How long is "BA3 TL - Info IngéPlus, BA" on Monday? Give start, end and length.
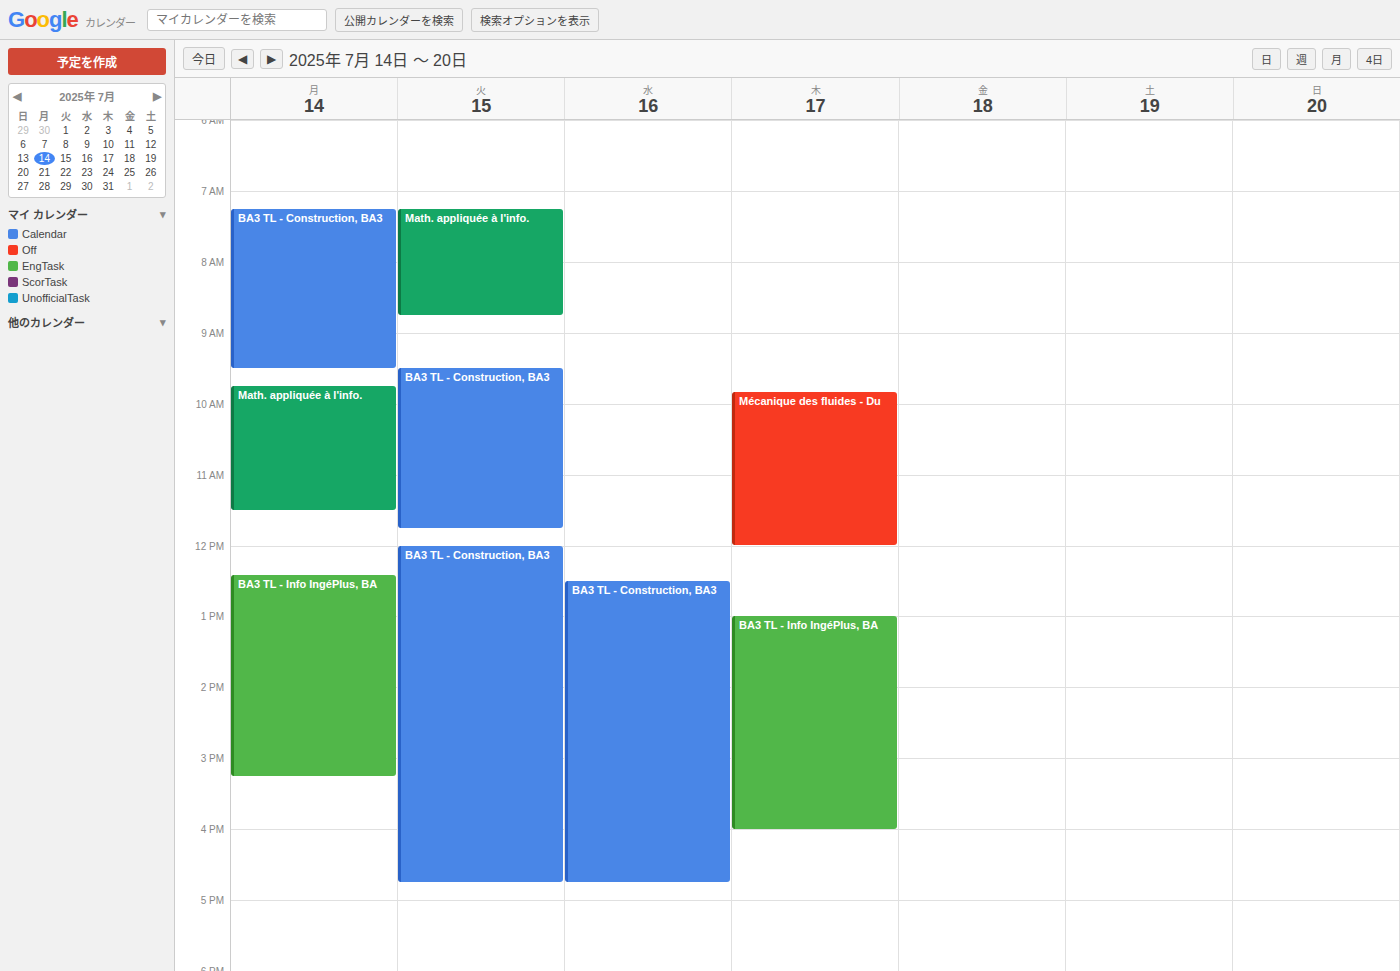
12:25 PM to 3:15 PM, 2 hours 50 minutes